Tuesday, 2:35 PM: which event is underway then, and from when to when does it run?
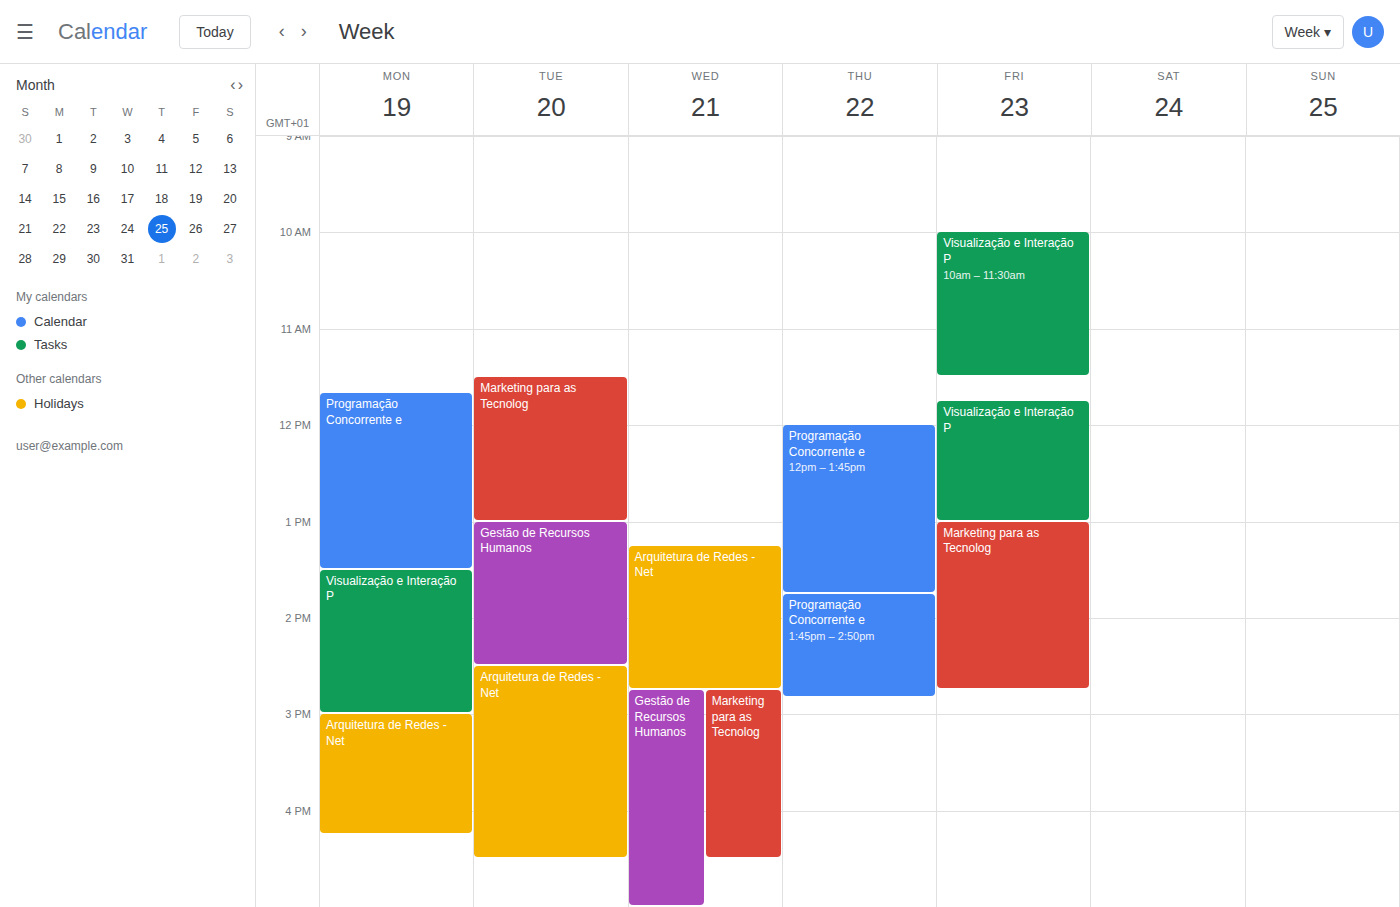
"Arquitetura de Redes - Net", 2:30 PM to 4:30 PM